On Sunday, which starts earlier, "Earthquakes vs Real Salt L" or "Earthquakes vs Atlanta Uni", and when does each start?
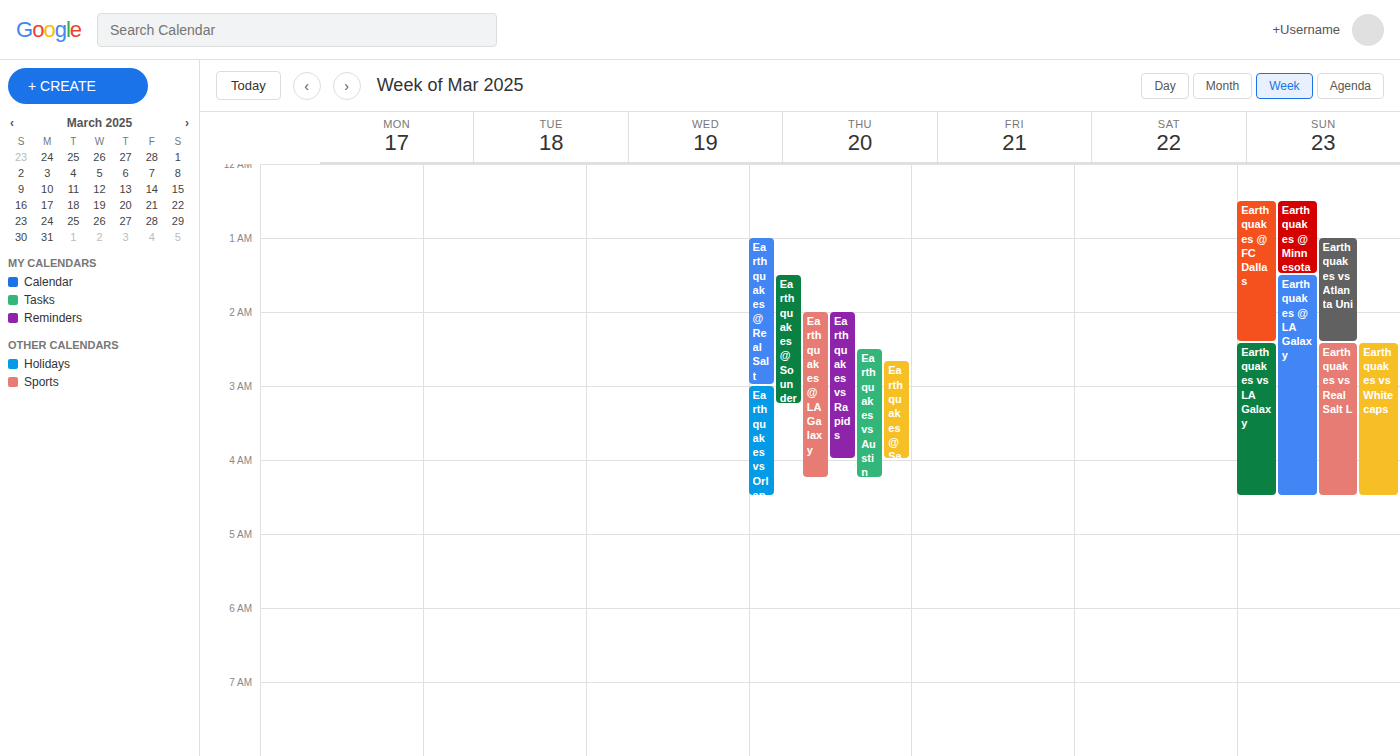
"Earthquakes vs Atlanta Uni" 1:00 AM; "Earthquakes vs Real Salt L" 2:25 AM.